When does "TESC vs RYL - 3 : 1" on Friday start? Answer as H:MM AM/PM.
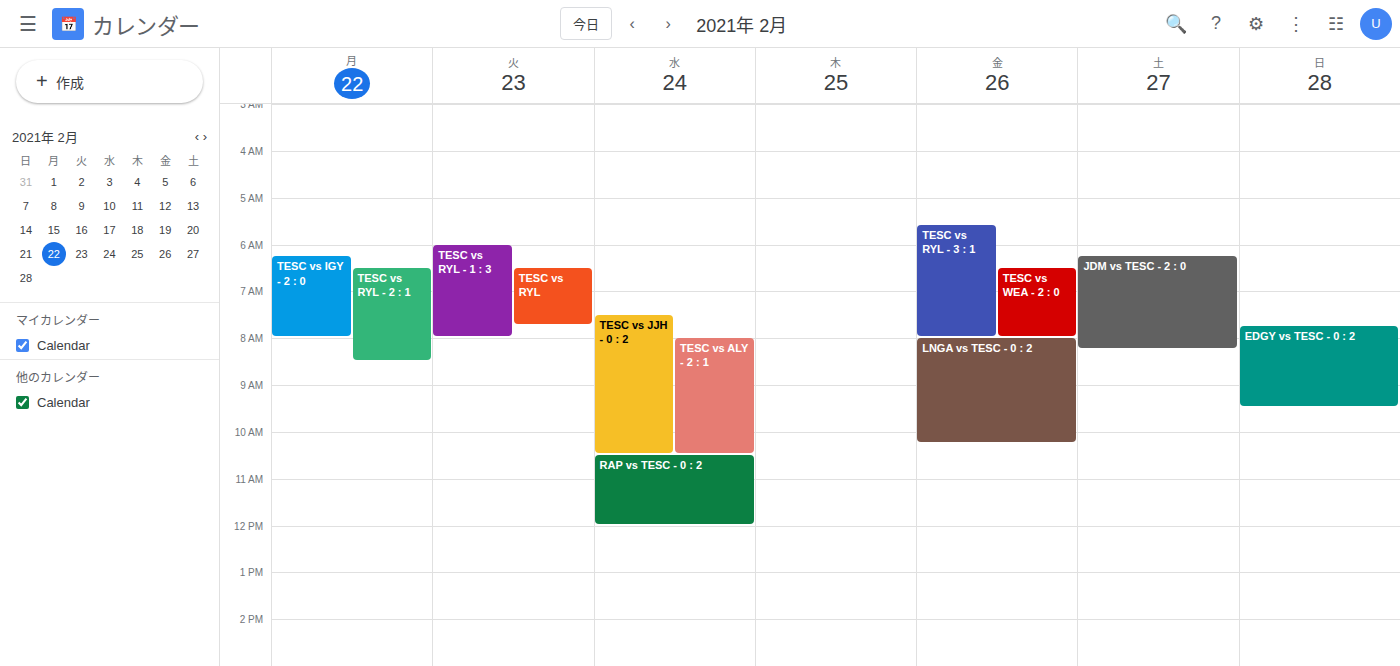
5:35 AM